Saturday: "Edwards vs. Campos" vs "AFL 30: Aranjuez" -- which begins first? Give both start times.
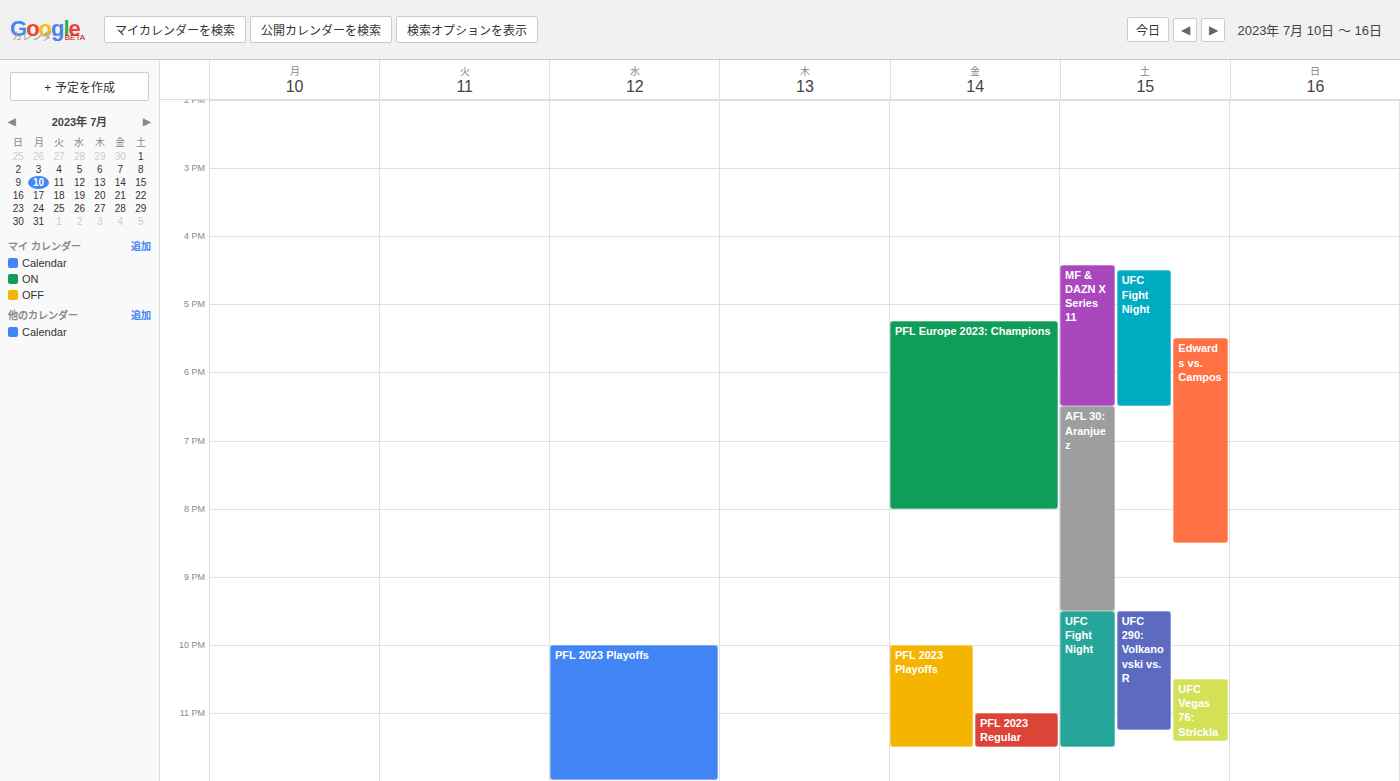
"Edwards vs. Campos" 5:30 PM; "AFL 30: Aranjuez" 6:30 PM.